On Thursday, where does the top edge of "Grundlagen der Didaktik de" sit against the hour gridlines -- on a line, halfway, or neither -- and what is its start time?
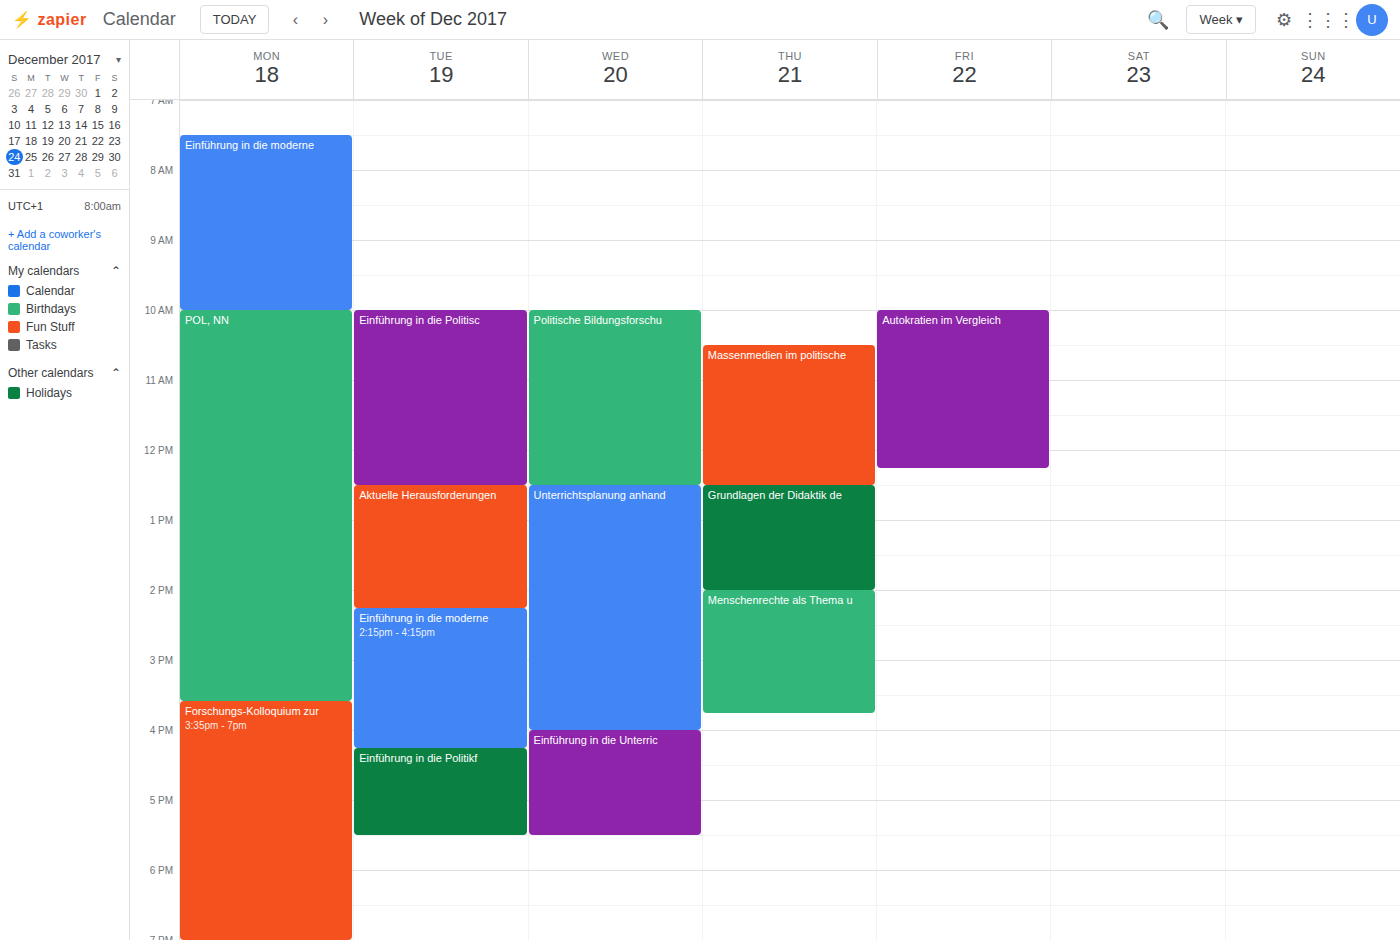
12:30 PM -- halfway between the 12 PM and 1 PM lines.